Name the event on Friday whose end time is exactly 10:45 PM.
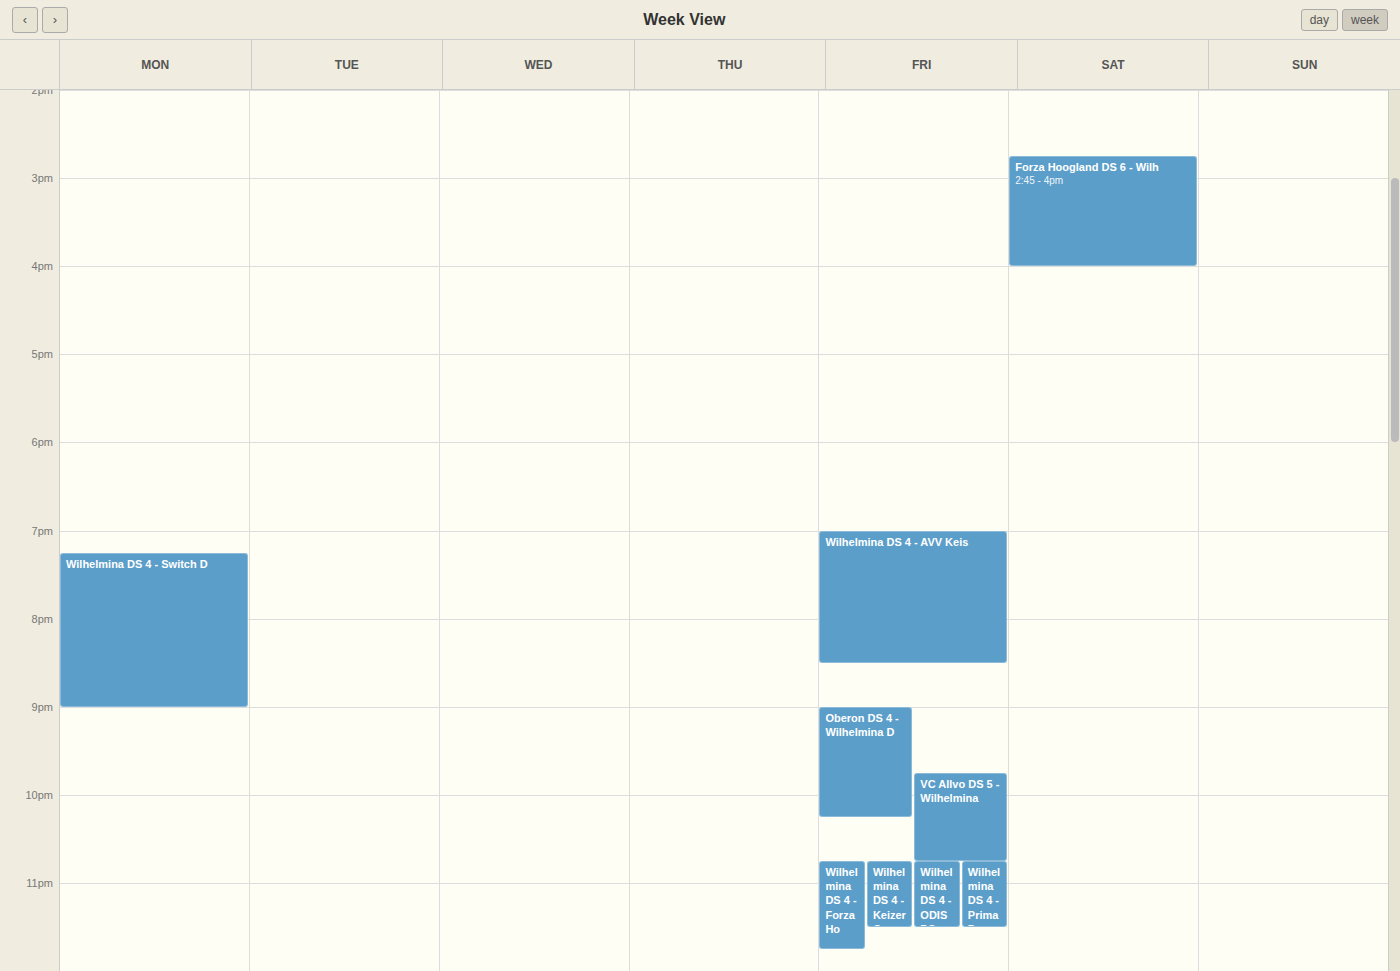
"VC Allvo DS 5 - Wilhelmina"